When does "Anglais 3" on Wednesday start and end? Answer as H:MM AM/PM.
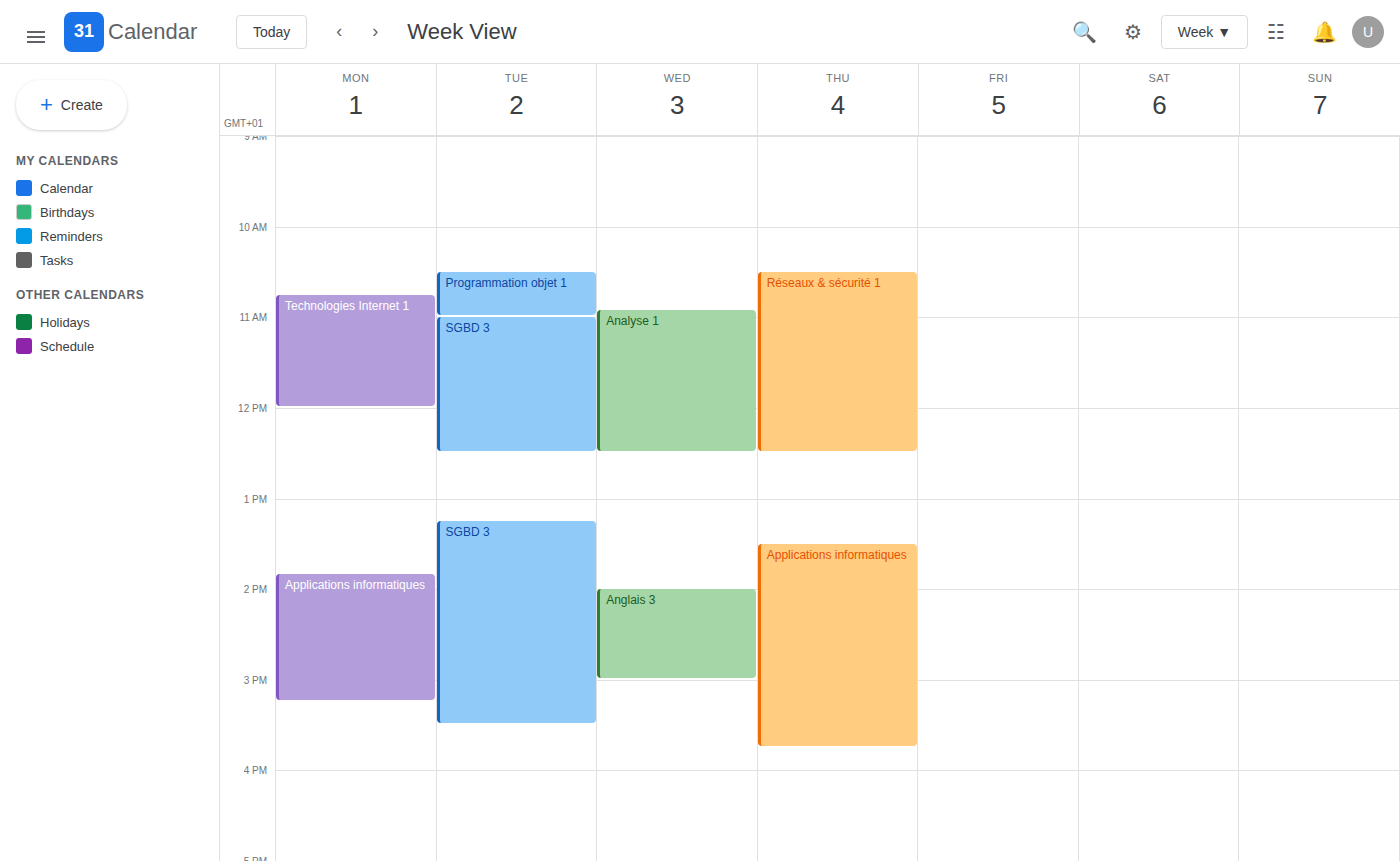
2:00 PM to 3:00 PM